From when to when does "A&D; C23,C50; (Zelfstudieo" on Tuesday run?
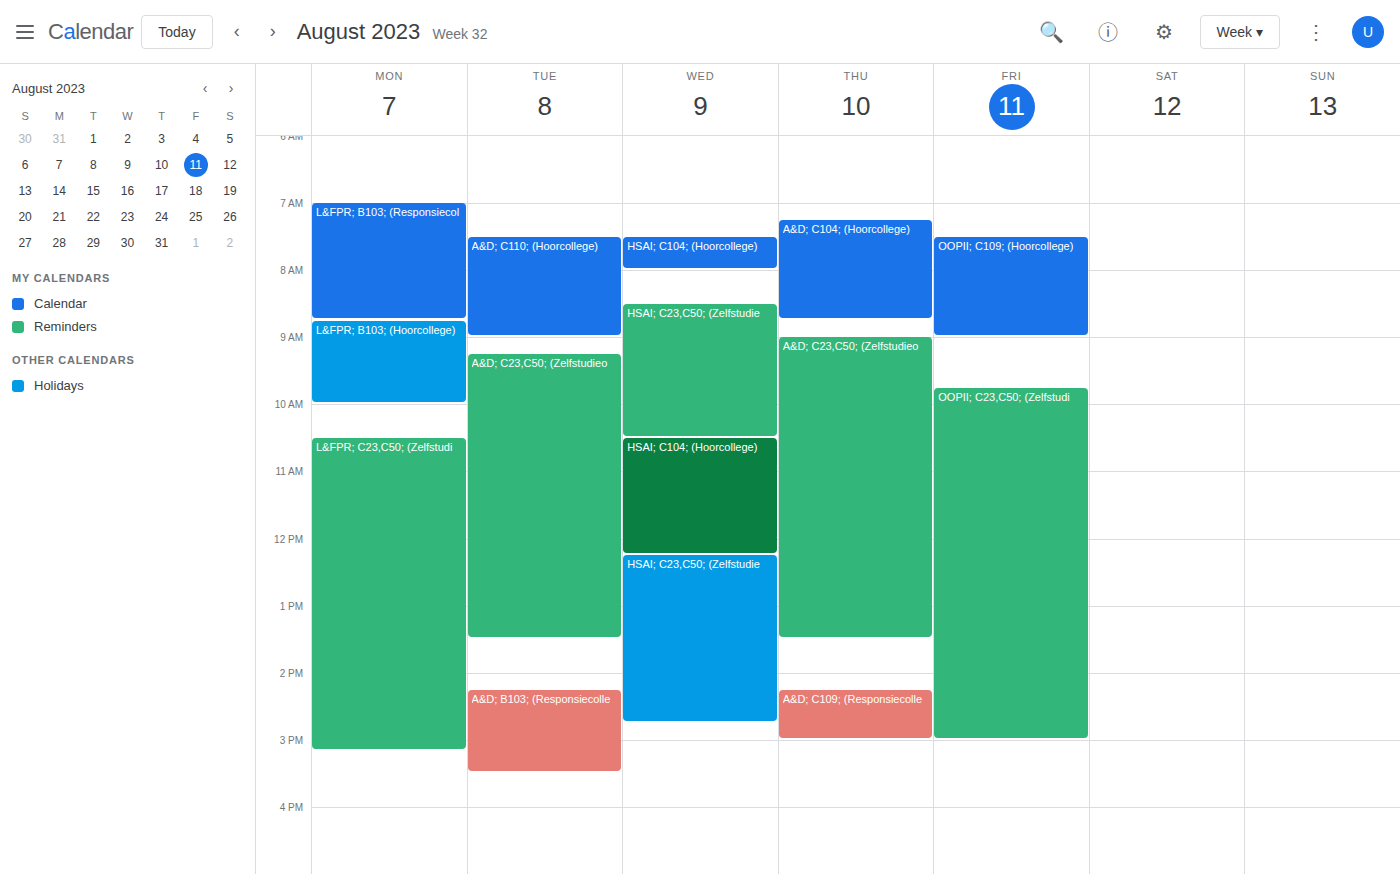
9:15 AM to 1:30 PM